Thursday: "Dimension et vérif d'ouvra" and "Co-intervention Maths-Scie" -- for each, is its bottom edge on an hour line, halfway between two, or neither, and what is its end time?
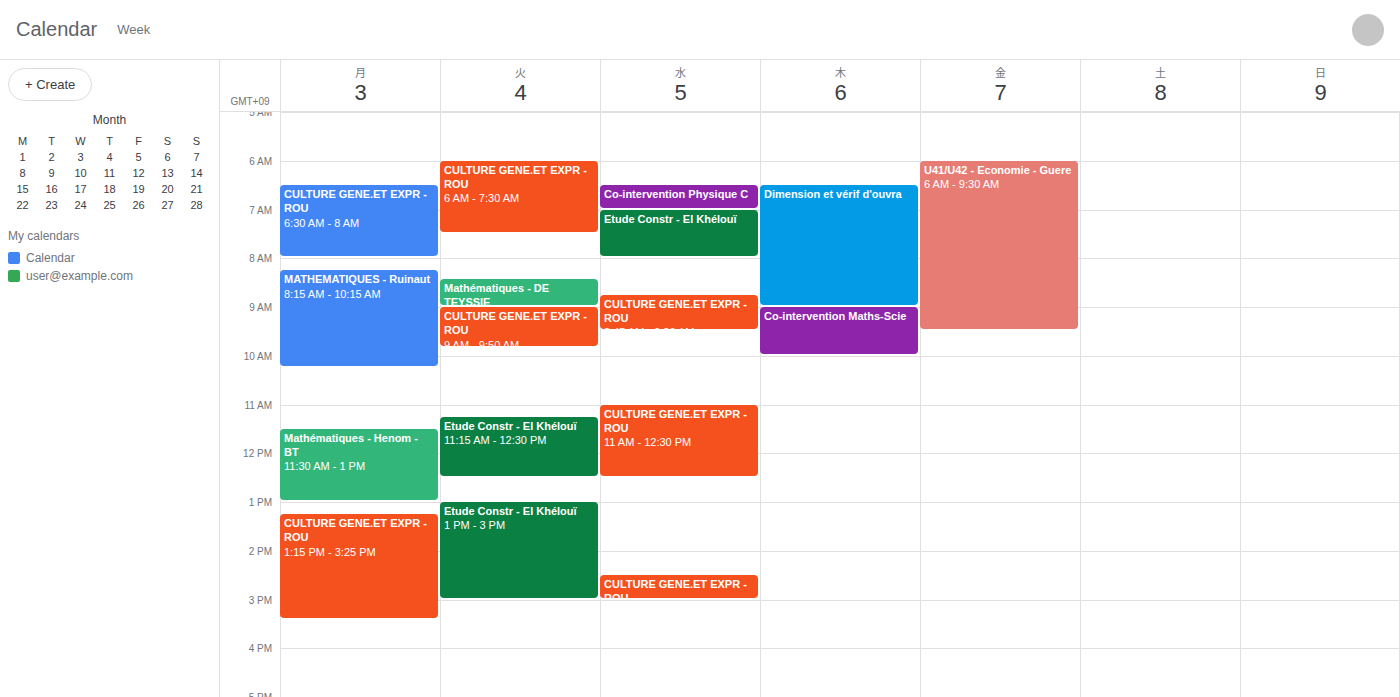
"Dimension et vérif d'ouvra": 9:00 AM, exactly on the 9 AM line. "Co-intervention Maths-Scie": 10:00 AM, exactly on the 10 AM line.